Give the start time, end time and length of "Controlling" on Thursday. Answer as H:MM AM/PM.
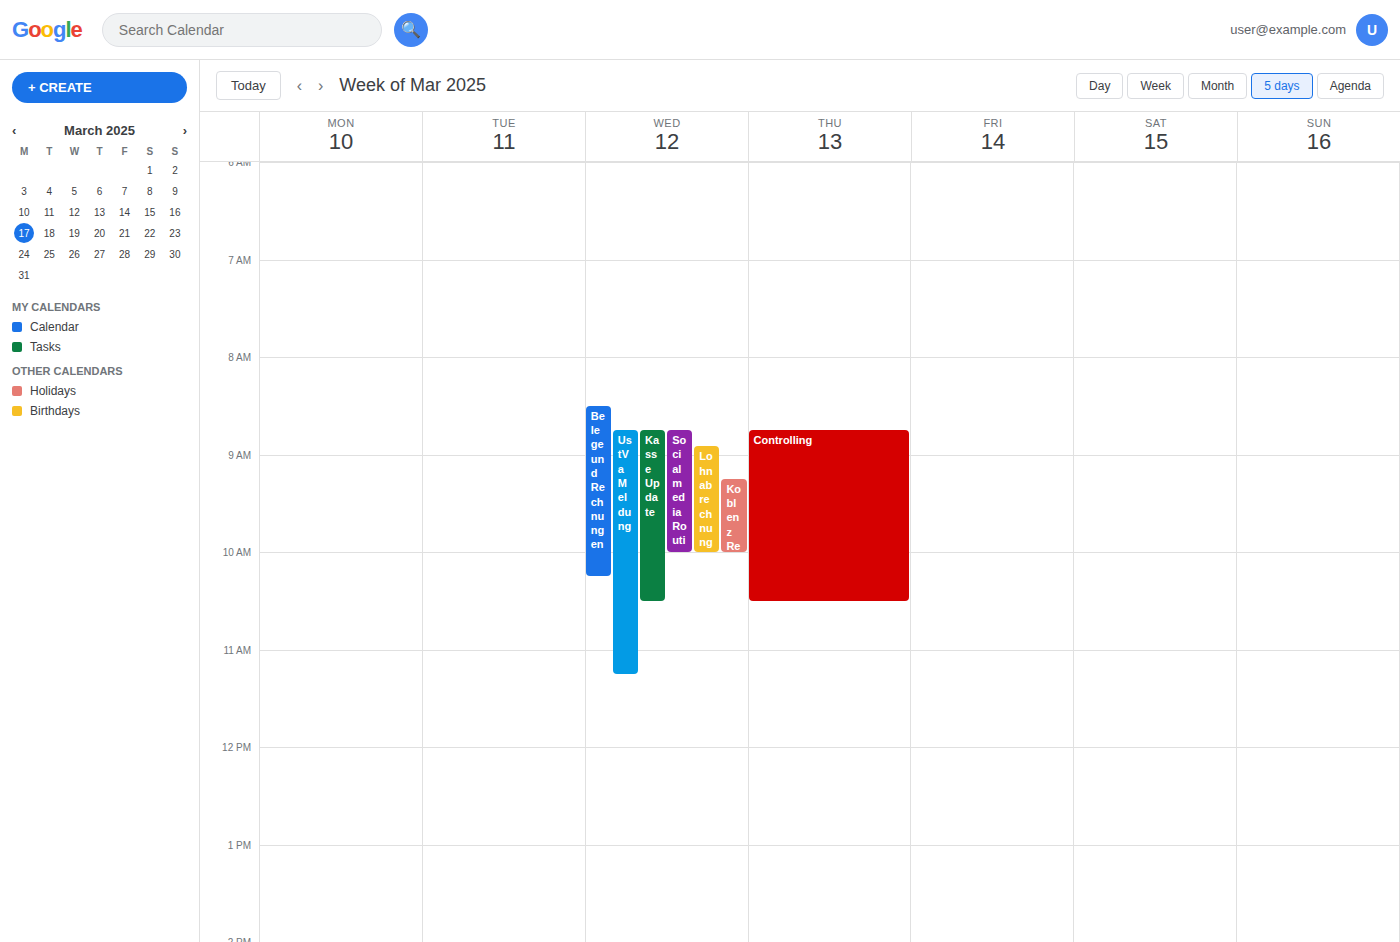
8:45 AM to 10:30 AM, 1 hour 45 minutes